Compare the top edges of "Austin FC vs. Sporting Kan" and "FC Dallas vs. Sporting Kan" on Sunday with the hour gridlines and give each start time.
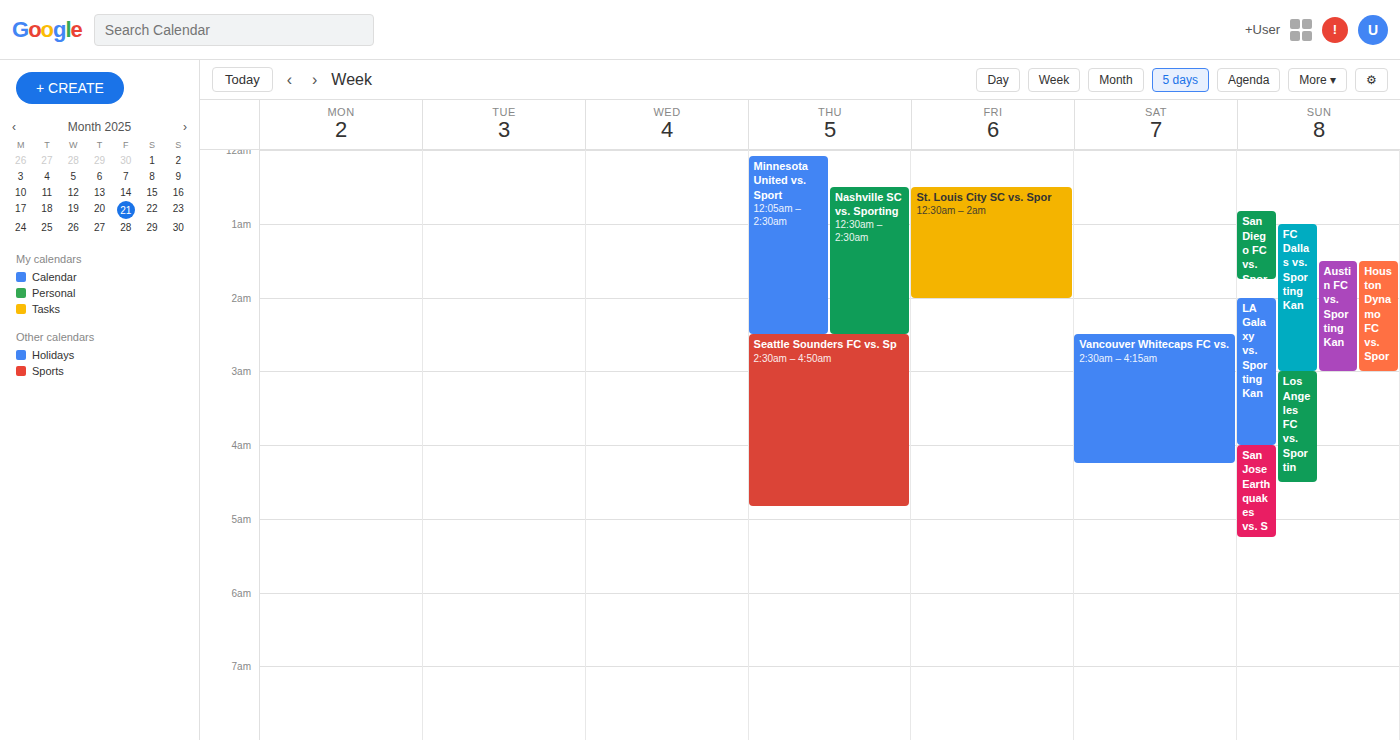
"Austin FC vs. Sporting Kan": 1:30 AM, halfway between the 1 AM and 2 AM lines. "FC Dallas vs. Sporting Kan": 1:00 AM, exactly on the 1 AM line.